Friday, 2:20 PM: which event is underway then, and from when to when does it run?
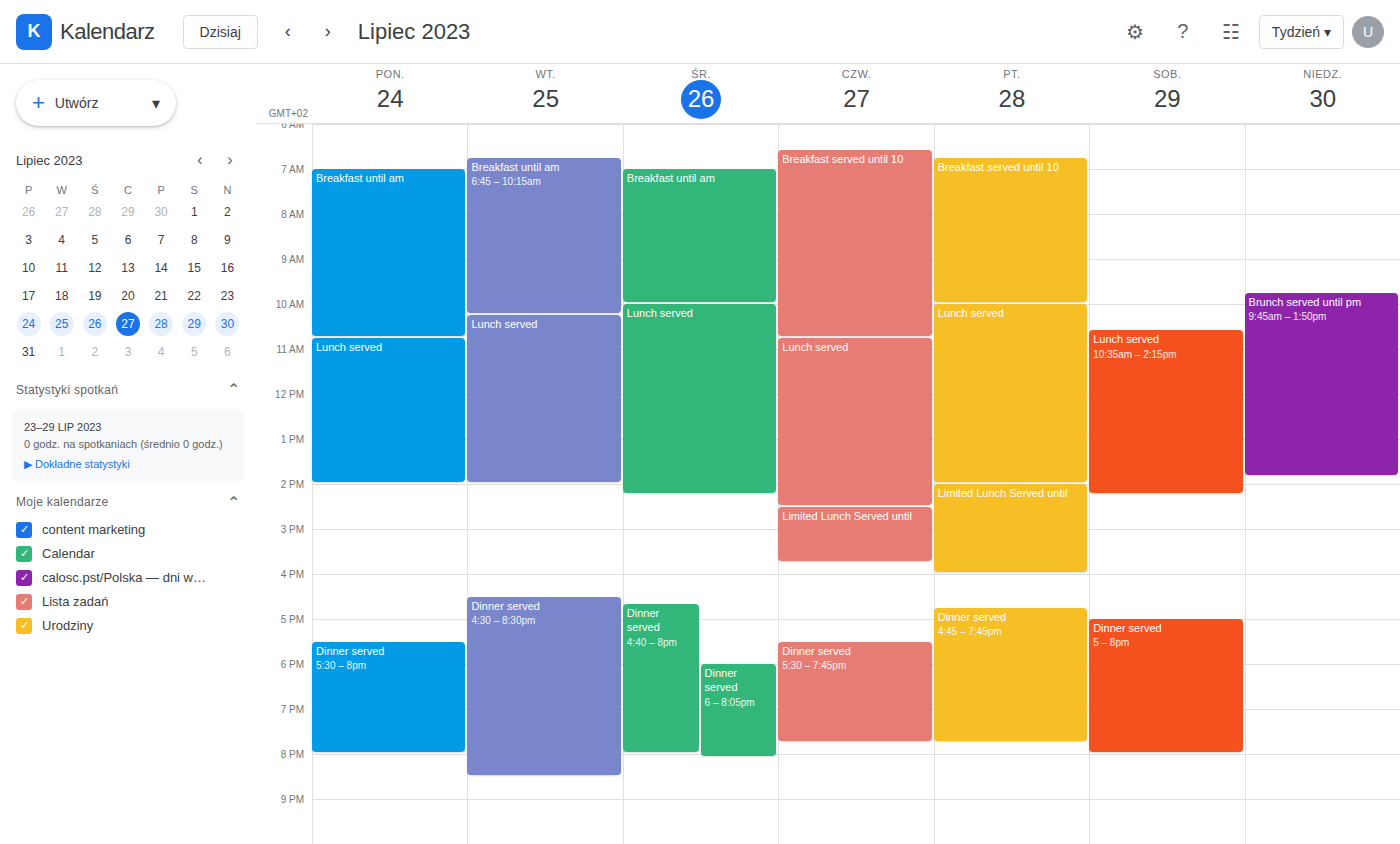
"Limited Lunch Served until", 2:00 PM to 4:00 PM